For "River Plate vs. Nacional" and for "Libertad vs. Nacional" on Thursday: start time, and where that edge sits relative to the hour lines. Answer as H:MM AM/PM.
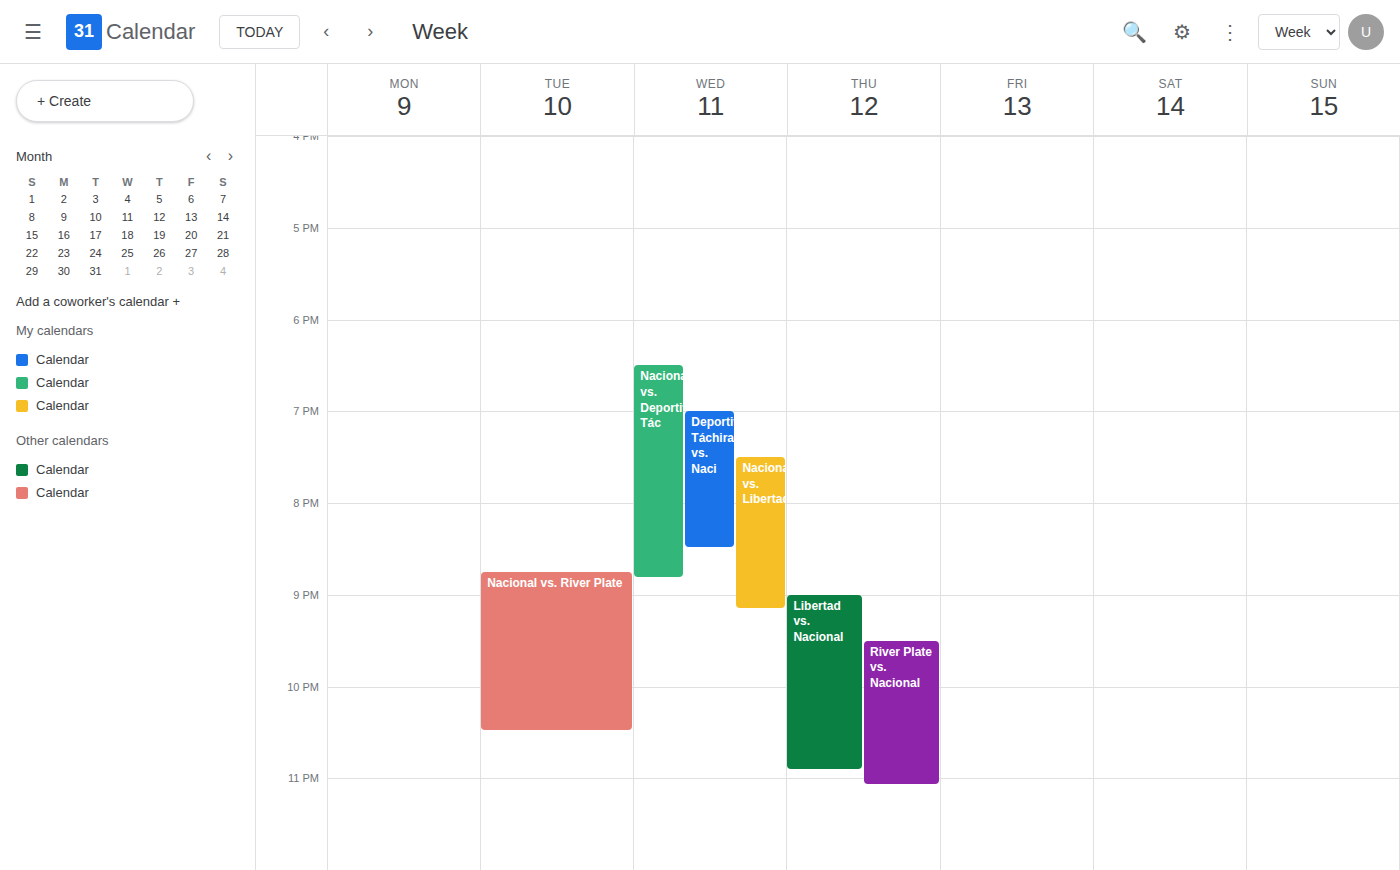
"River Plate vs. Nacional": 9:30 PM, halfway between the 9 PM and 10 PM lines. "Libertad vs. Nacional": 9:00 PM, exactly on the 9 PM line.